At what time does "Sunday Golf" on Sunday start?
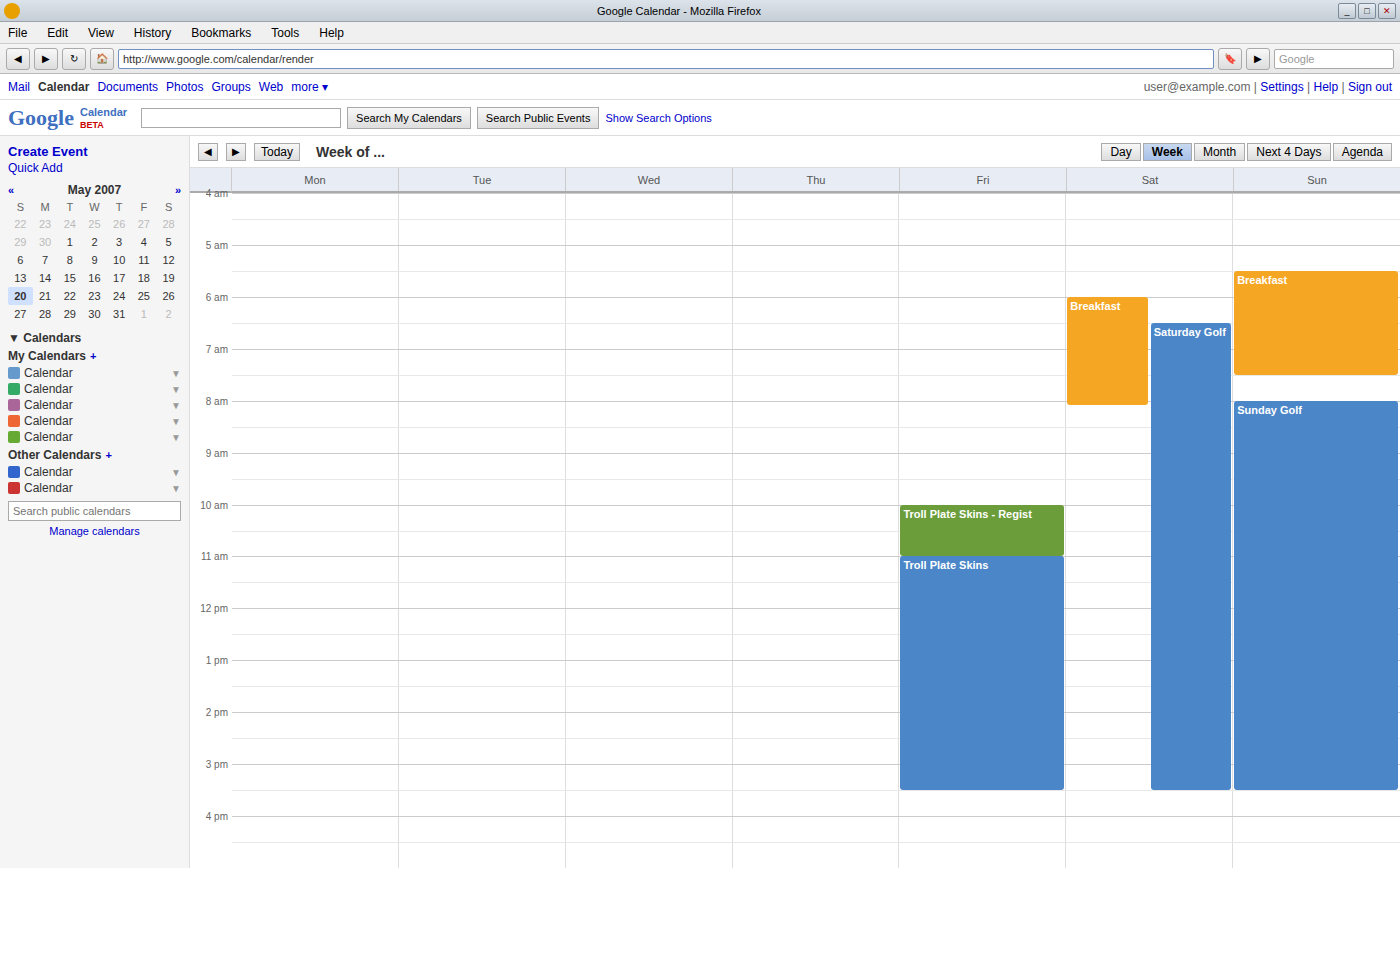
8:00 AM